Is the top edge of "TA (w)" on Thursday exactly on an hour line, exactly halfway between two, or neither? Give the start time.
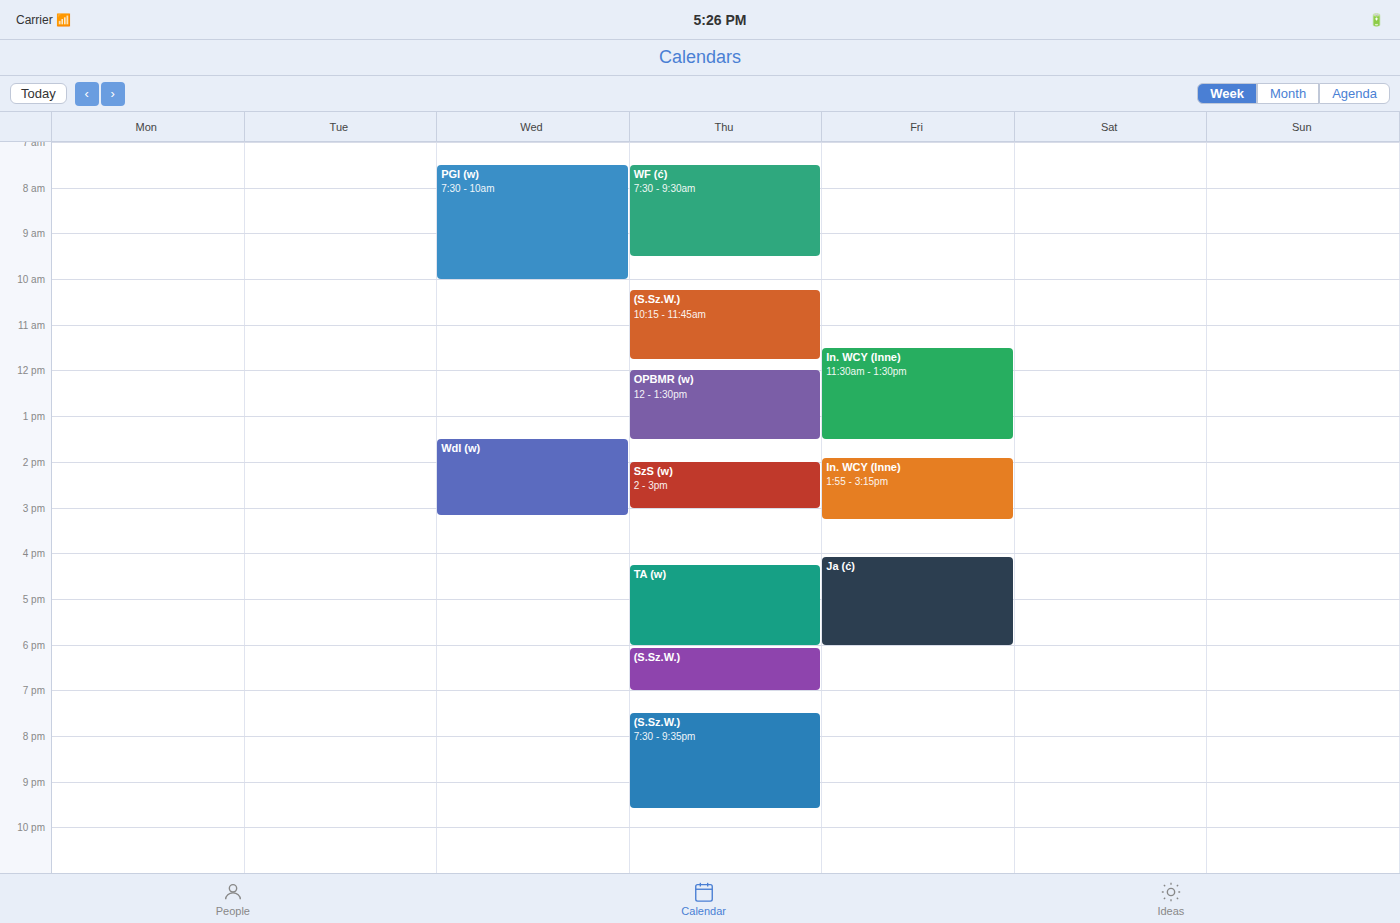
4:15 PM -- neither: a quarter of the way from the 4 PM line to the 5 PM line.